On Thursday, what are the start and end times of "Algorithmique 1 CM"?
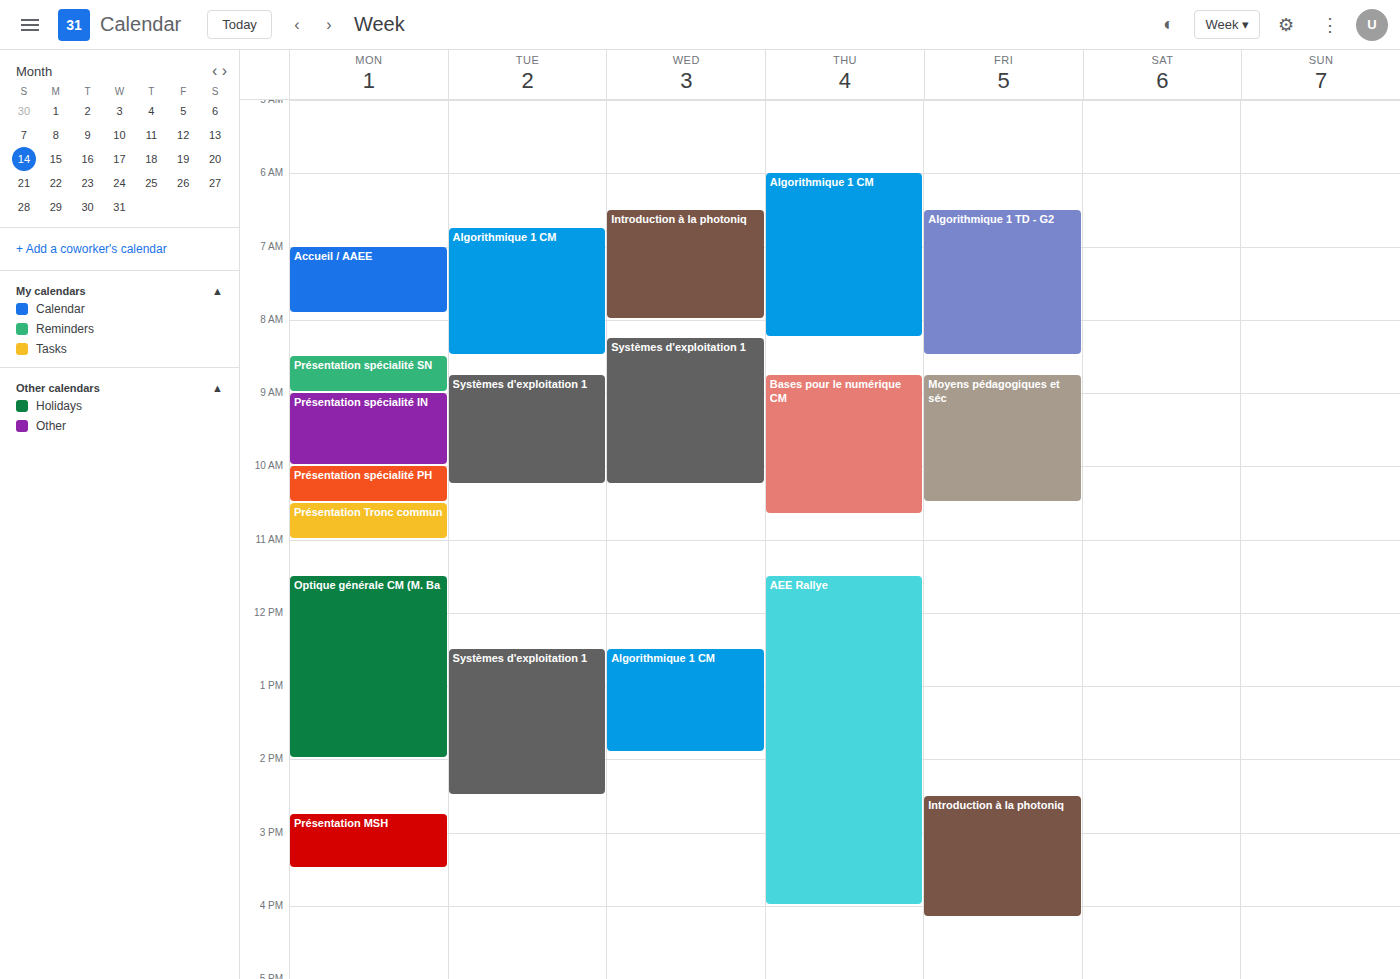
6:00 AM to 8:15 AM